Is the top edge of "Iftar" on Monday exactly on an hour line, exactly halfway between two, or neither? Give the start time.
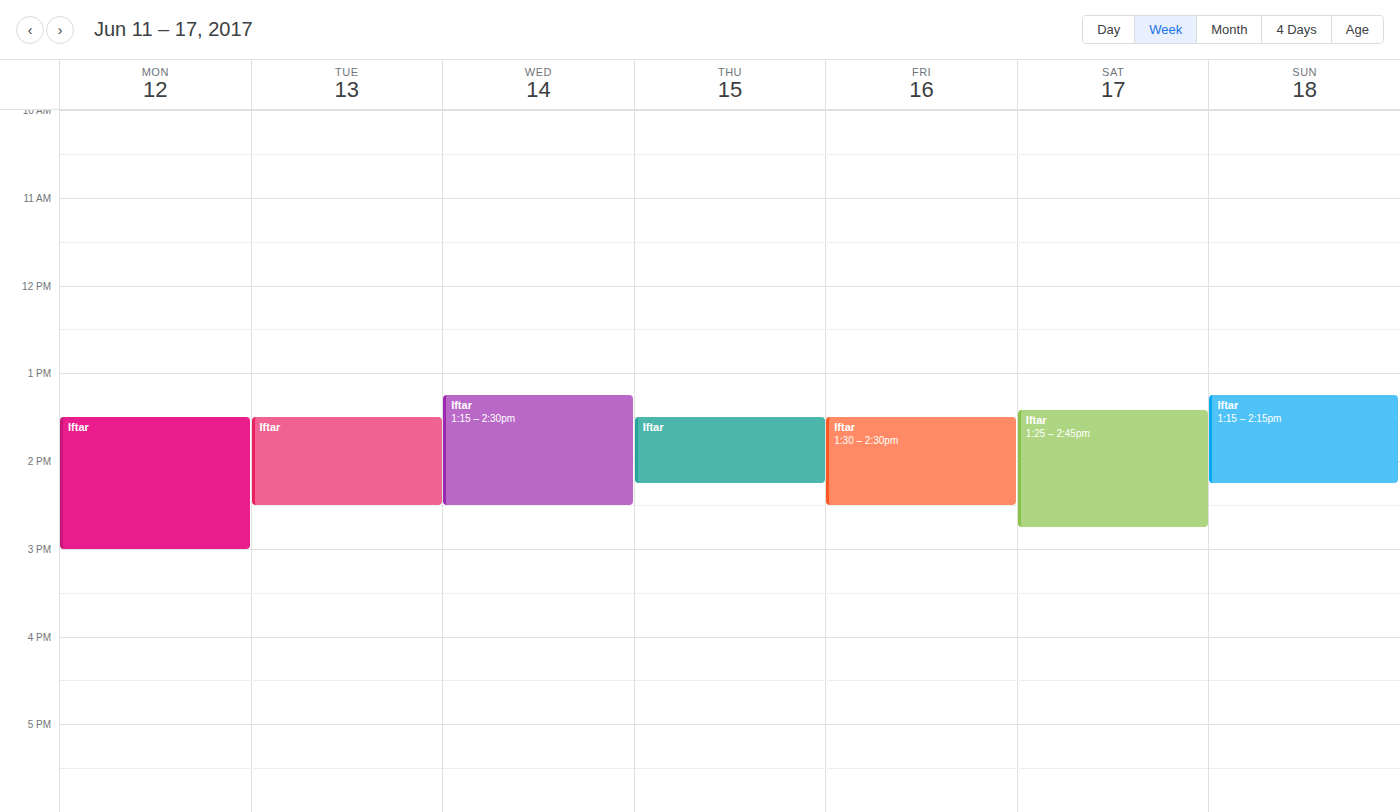
1:30 PM -- halfway between the 1 PM and 2 PM lines.